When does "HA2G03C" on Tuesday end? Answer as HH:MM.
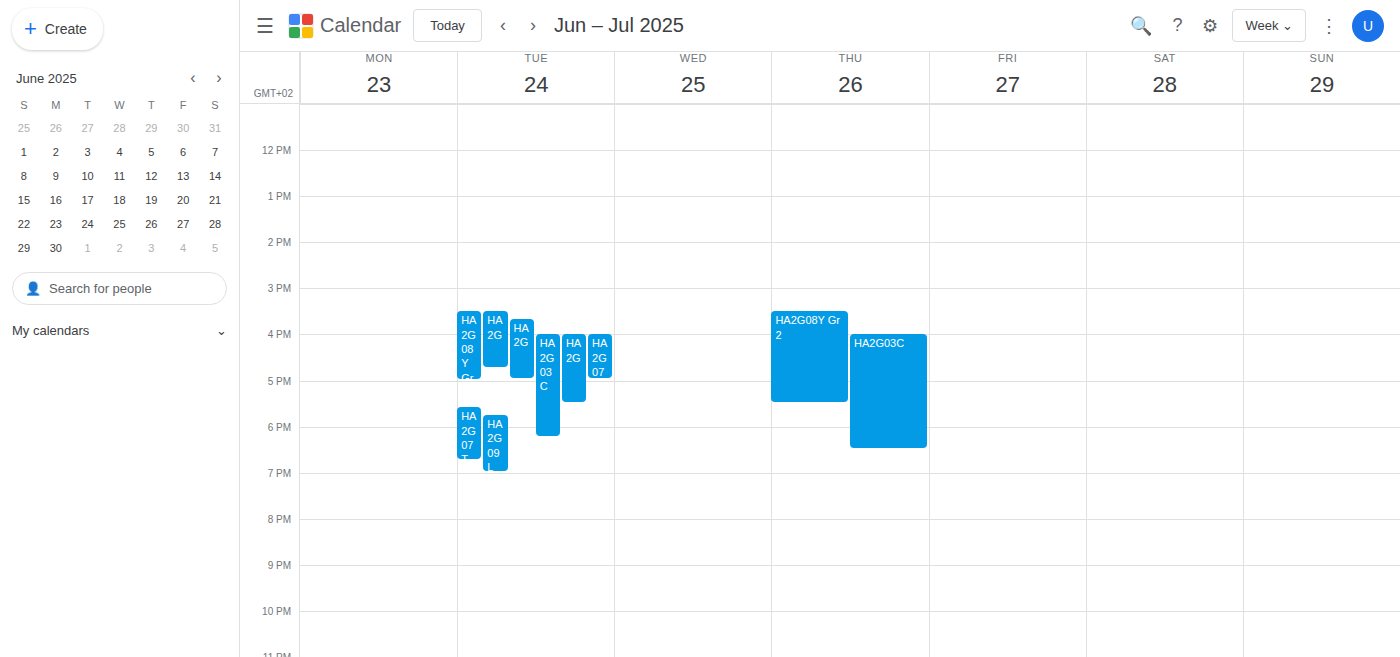
18:15